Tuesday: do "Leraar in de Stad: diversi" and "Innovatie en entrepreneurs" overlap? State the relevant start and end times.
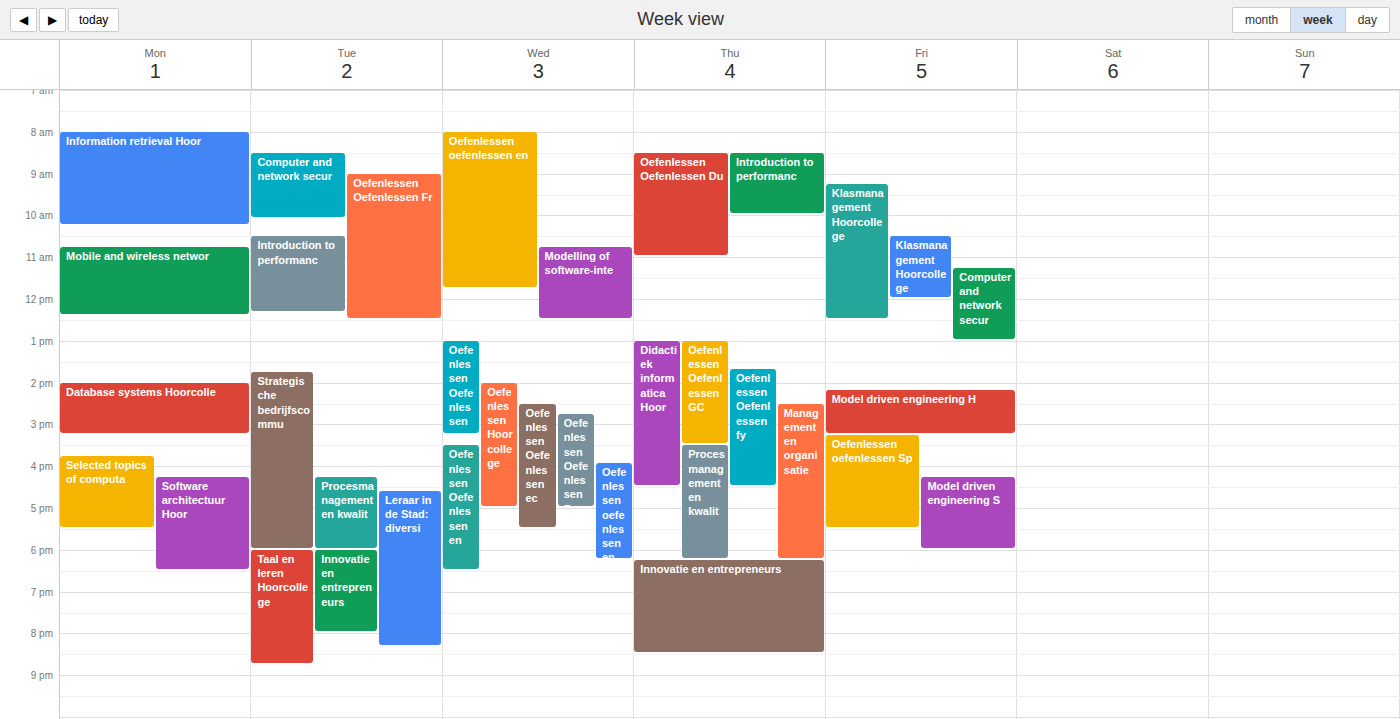
"Innovatie en entrepreneurs" runs 6:00 PM to 8:00 PM, inside "Leraar in de Stad: diversi" -- they overlap.